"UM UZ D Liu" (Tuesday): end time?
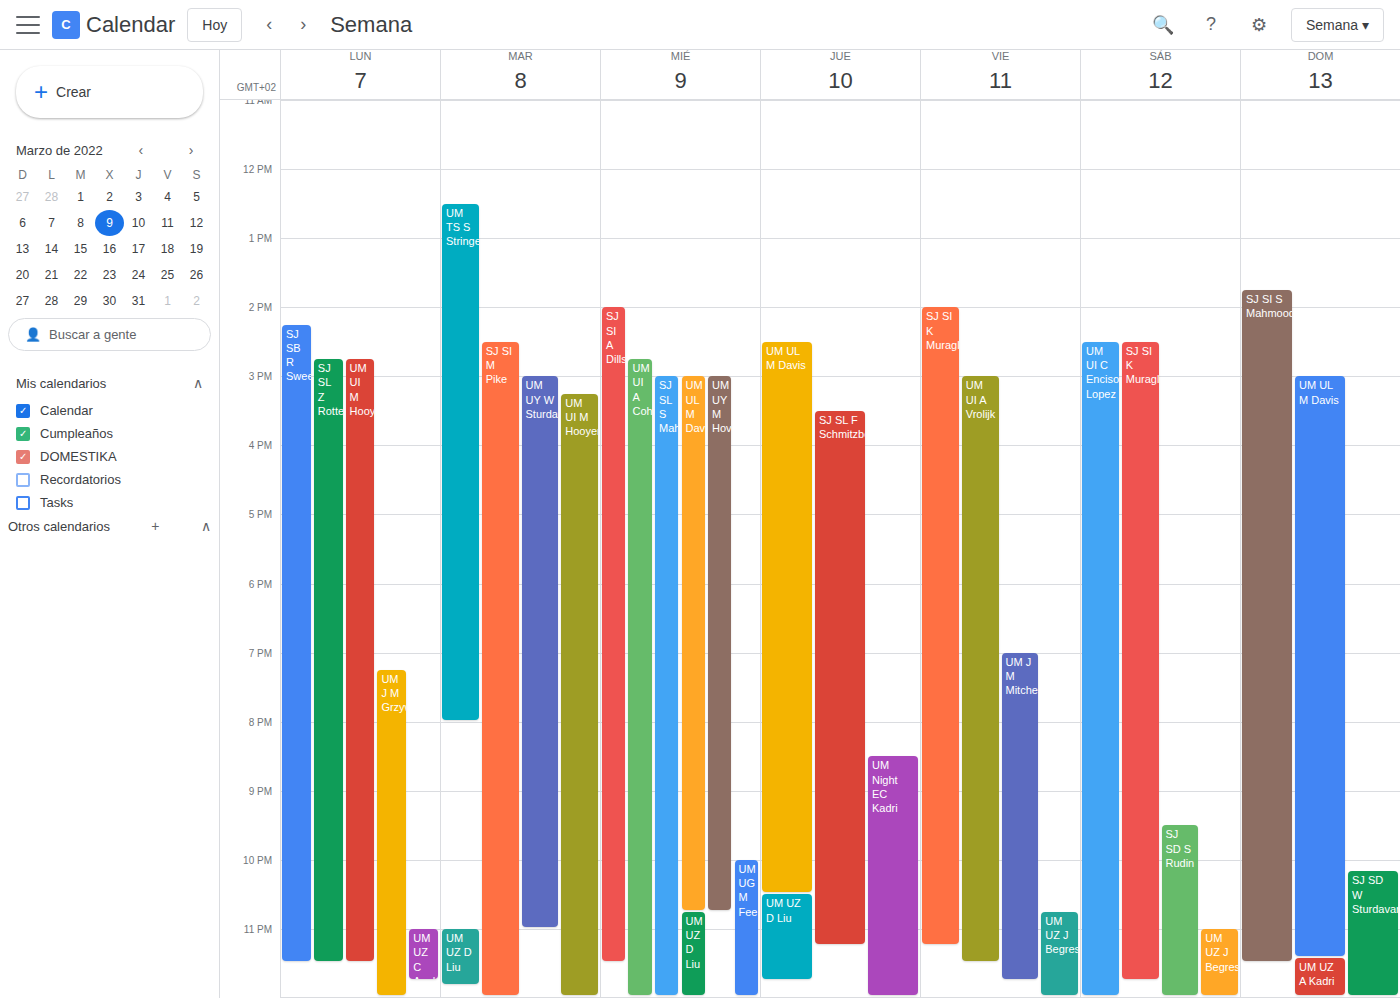
11:50 PM